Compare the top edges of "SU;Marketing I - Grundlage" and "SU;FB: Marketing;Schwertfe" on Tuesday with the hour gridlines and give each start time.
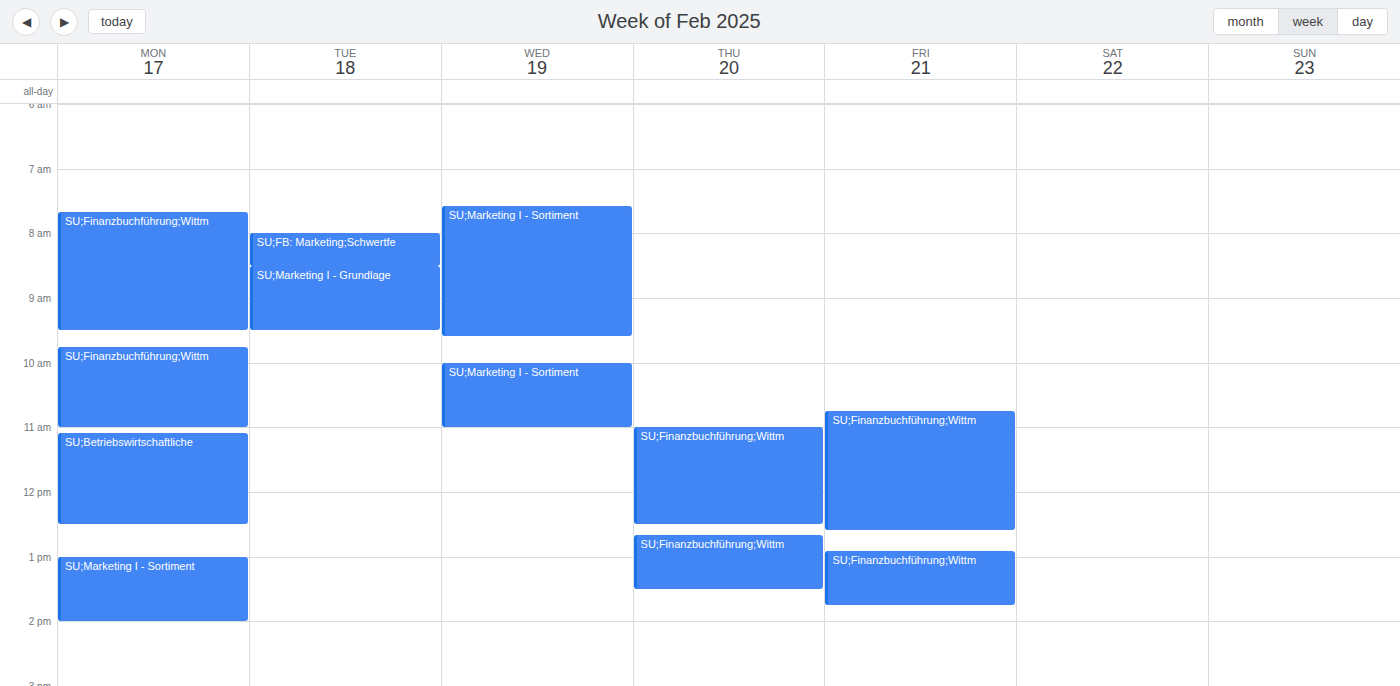
"SU;Marketing I - Grundlage": 8:30 AM, halfway between the 8 AM and 9 AM lines. "SU;FB: Marketing;Schwertfe": 8:00 AM, exactly on the 8 AM line.